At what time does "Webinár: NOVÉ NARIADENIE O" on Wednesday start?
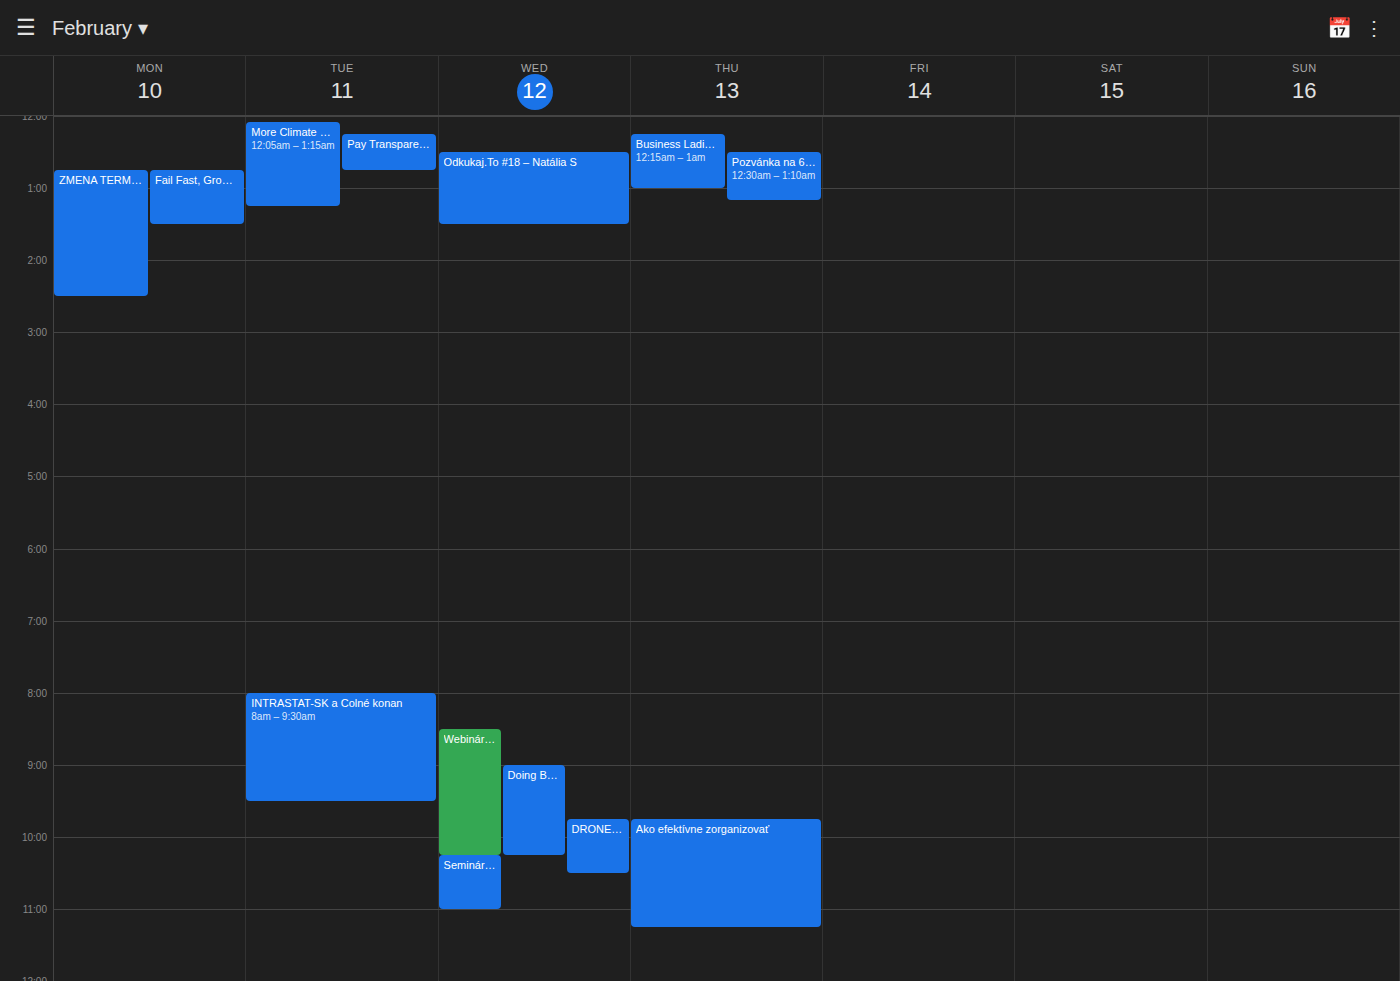
8:30 AM